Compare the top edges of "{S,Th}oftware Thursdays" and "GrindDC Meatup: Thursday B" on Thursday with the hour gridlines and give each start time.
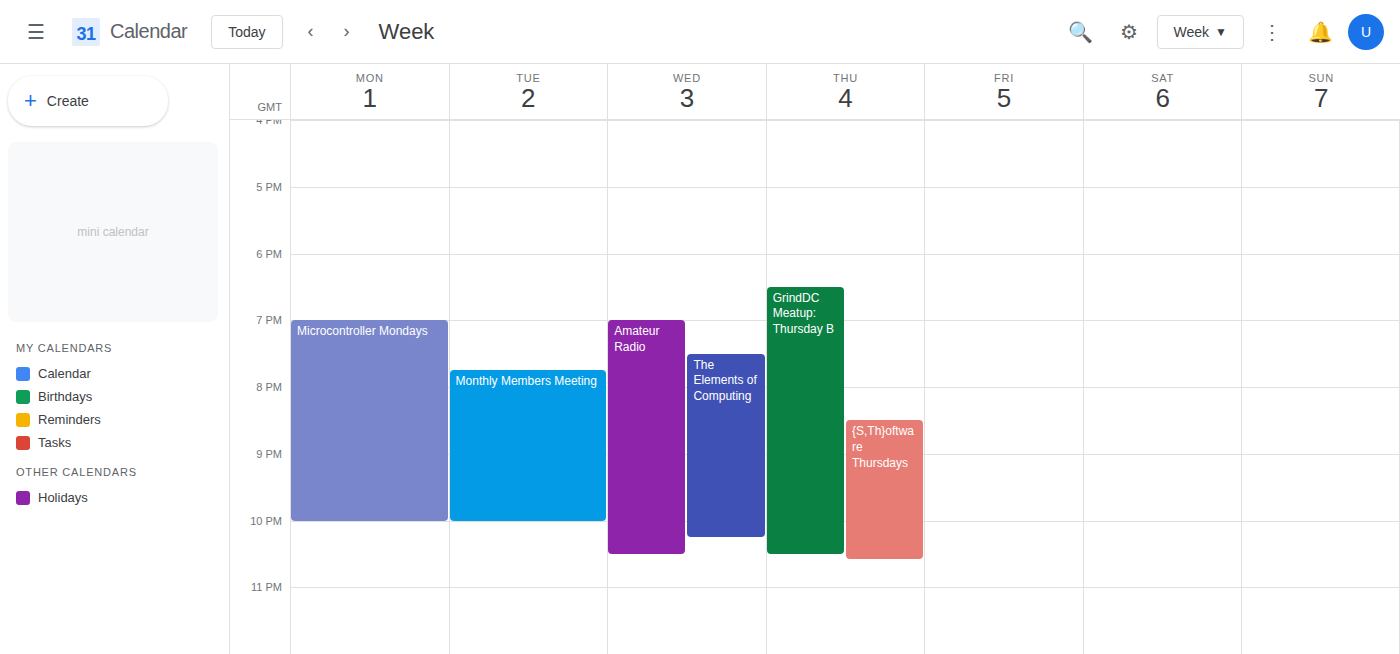
"{S,Th}oftware Thursdays": 8:30 PM, halfway between the 8 PM and 9 PM lines. "GrindDC Meatup: Thursday B": 6:30 PM, halfway between the 6 PM and 7 PM lines.